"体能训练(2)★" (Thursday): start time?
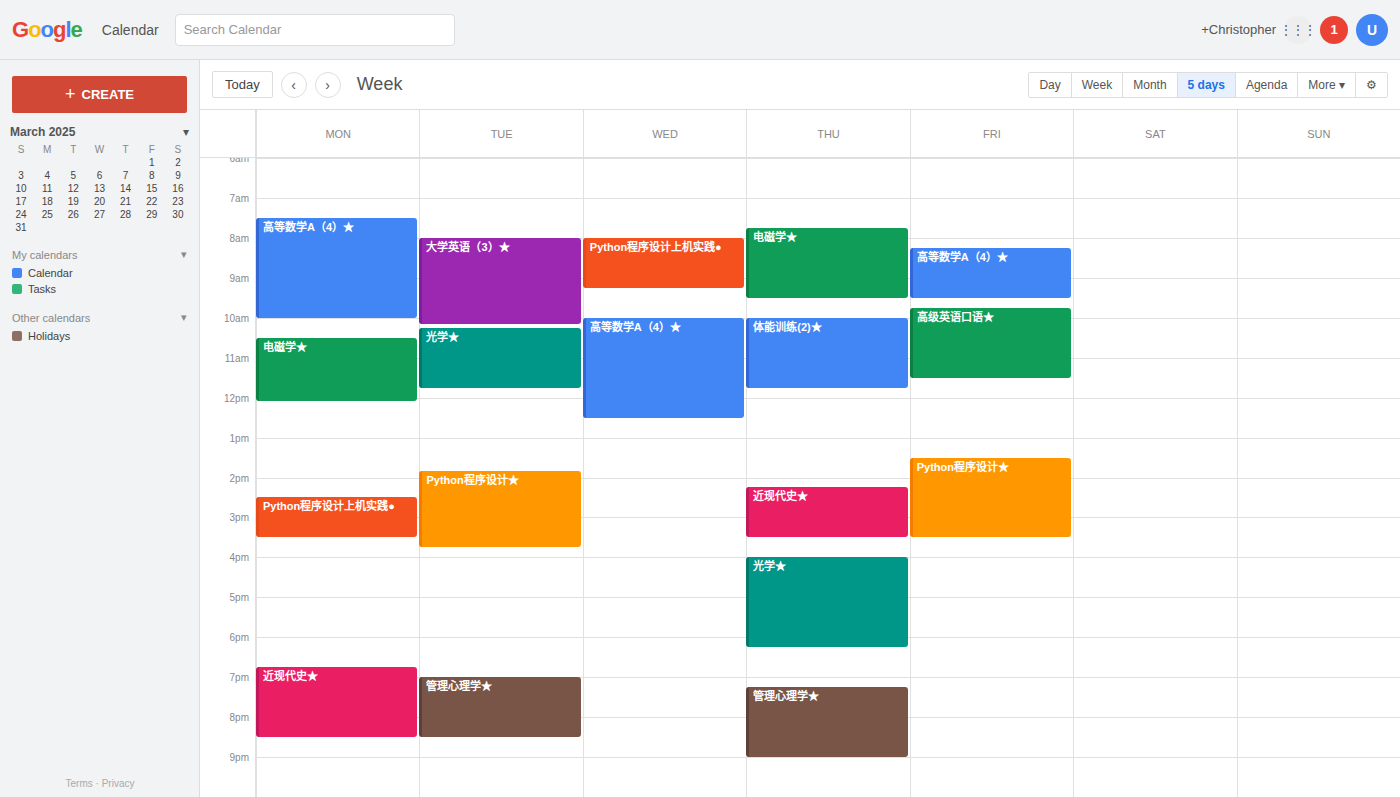
10:00 AM